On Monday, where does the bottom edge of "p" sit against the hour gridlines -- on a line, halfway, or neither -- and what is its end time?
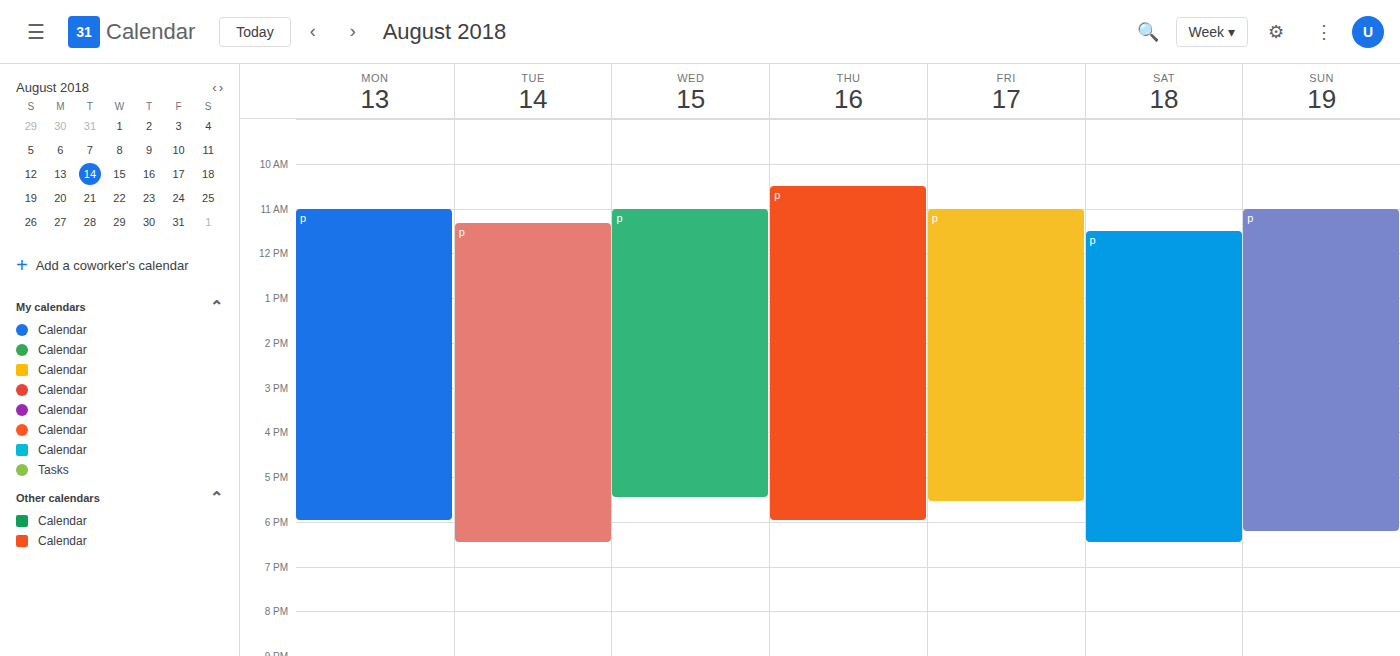
6:00 PM -- exactly on the 6 PM line.